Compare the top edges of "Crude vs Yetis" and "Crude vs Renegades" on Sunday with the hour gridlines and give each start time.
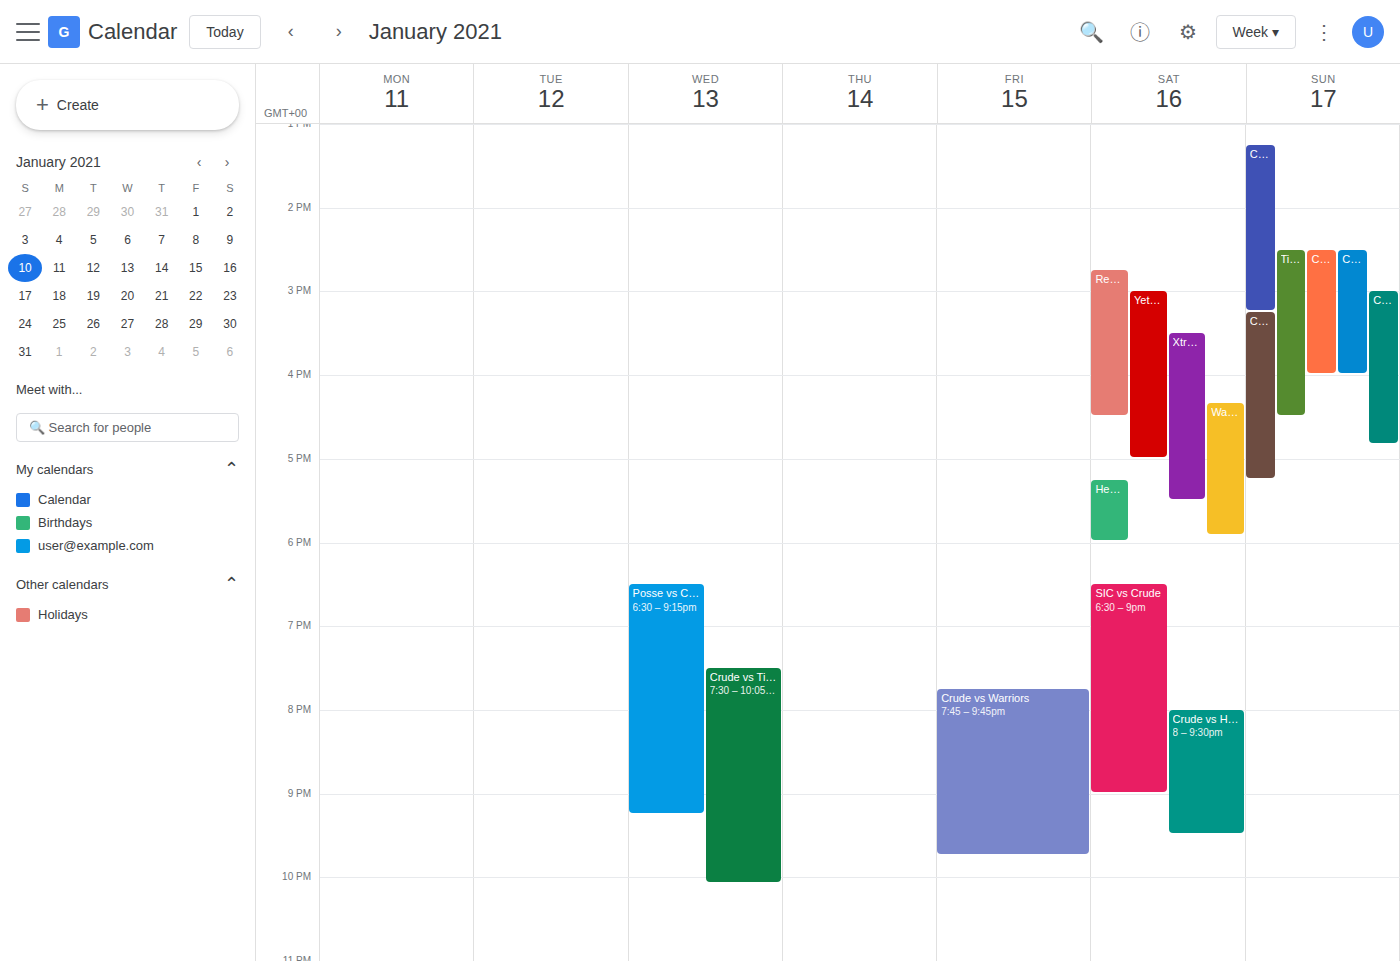
"Crude vs Yetis": 3:00 PM, exactly on the 3 PM line. "Crude vs Renegades": 3:15 PM, neither: a quarter of the way from the 3 PM line to the 4 PM line.